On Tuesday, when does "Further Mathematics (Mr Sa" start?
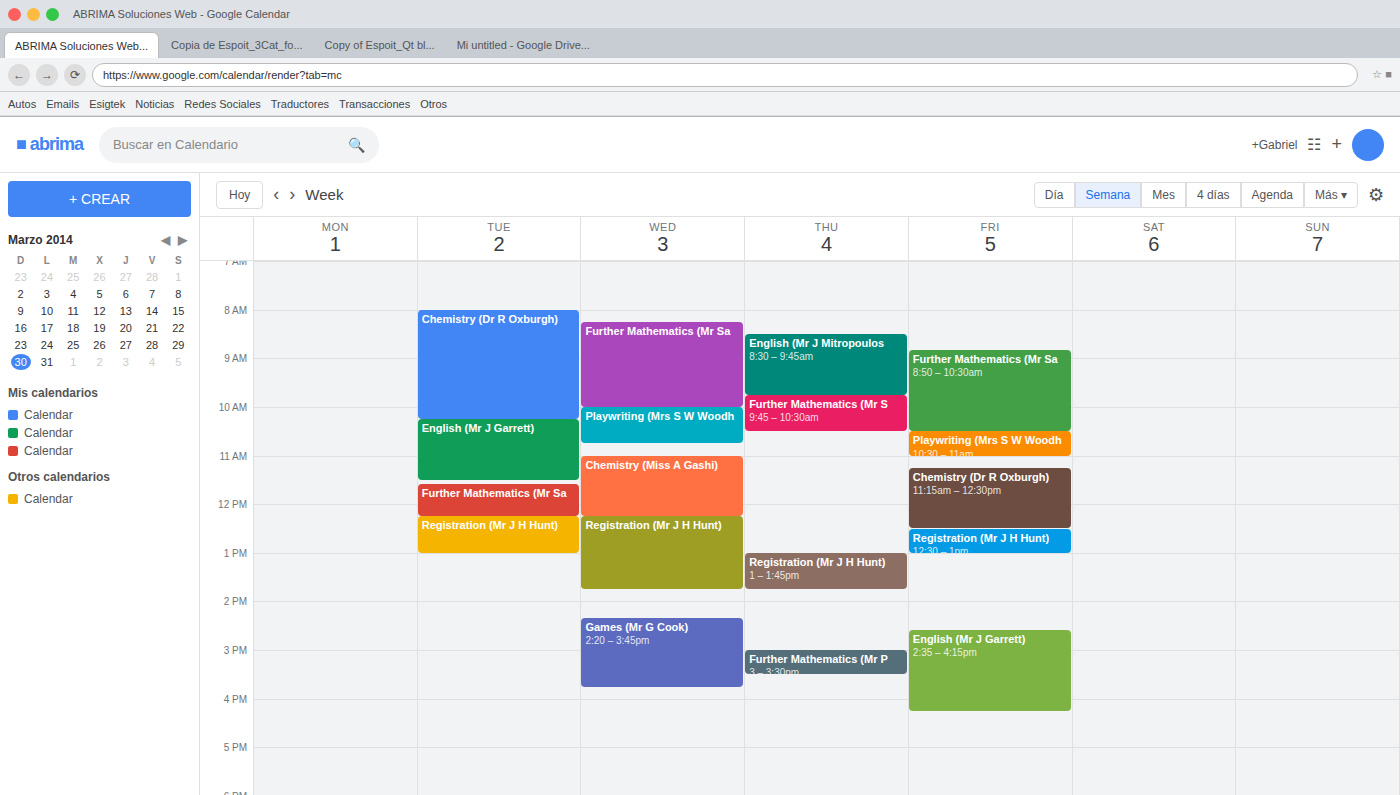
11:35 AM